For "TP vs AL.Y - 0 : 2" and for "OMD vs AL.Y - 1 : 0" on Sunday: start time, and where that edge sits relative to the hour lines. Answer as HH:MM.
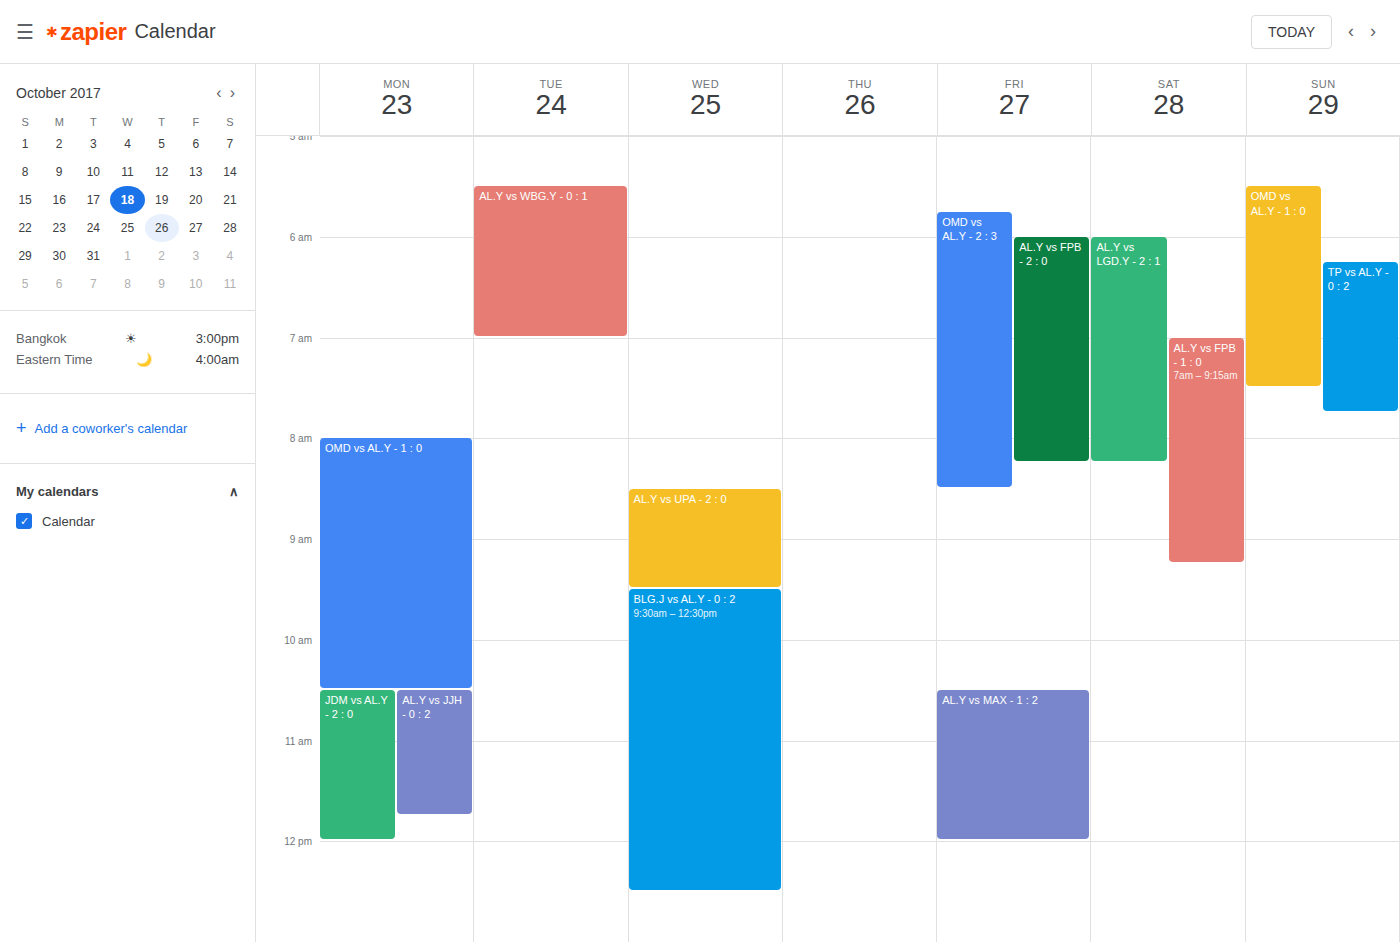
"TP vs AL.Y - 0 : 2": 06:15, neither: a quarter of the way from the 06:00 line to the 07:00 line. "OMD vs AL.Y - 1 : 0": 05:30, halfway between the 05:00 and 06:00 lines.